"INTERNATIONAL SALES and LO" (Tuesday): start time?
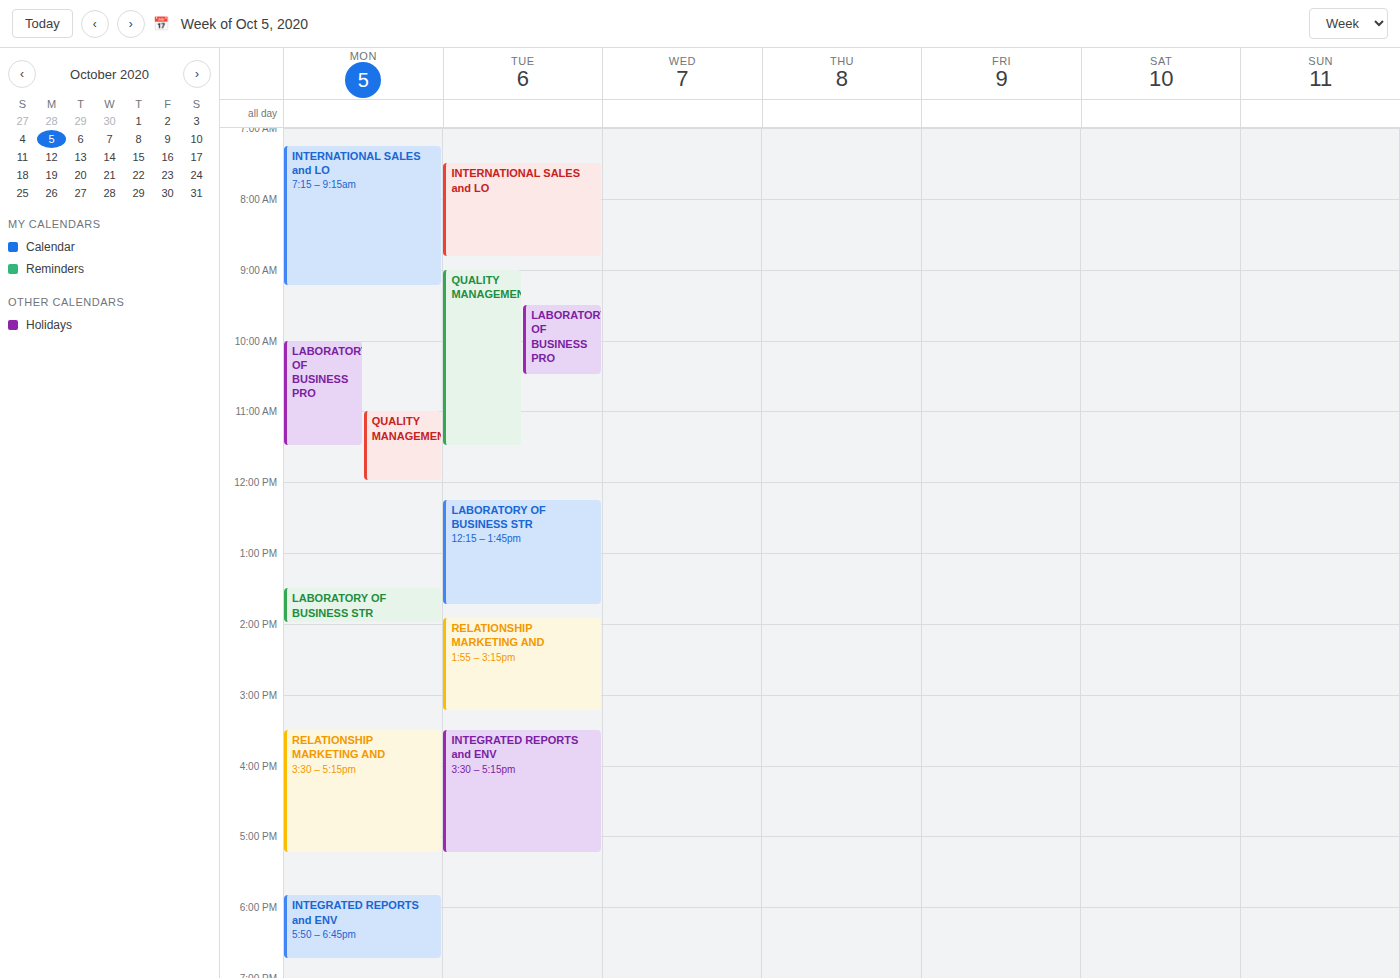
7:30 AM